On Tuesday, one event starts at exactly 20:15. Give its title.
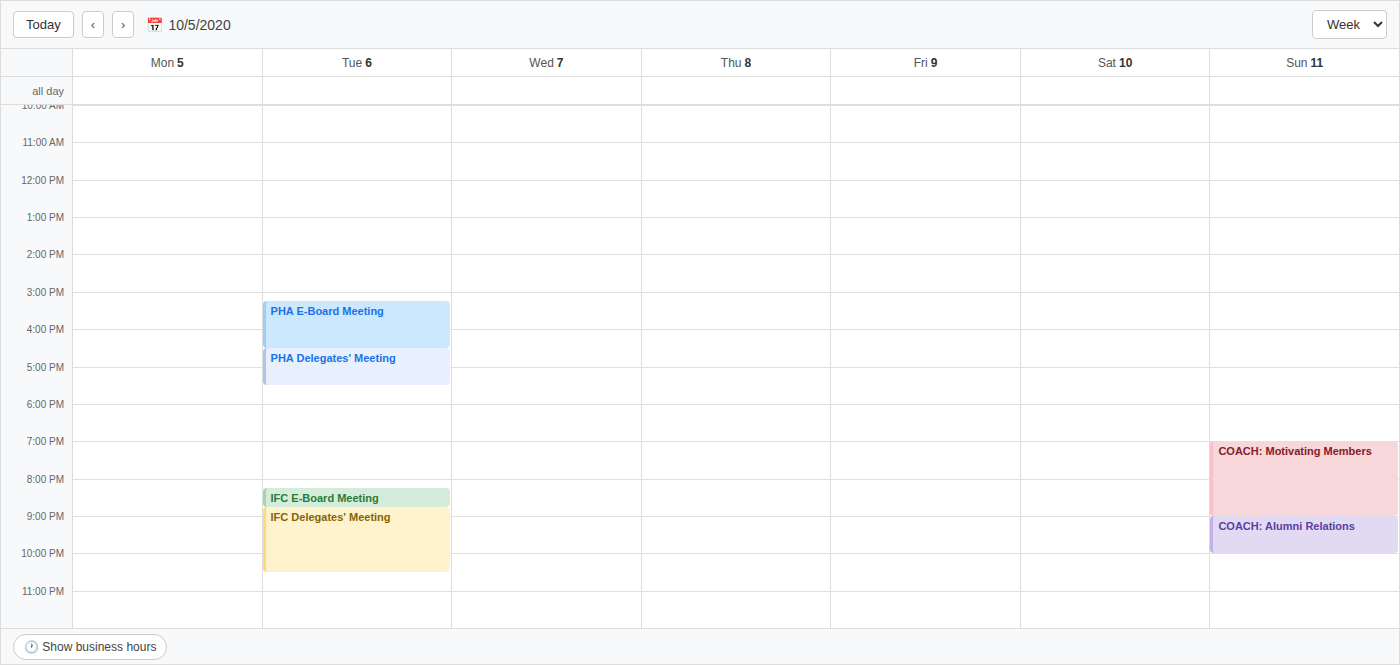
"IFC E-Board Meeting"